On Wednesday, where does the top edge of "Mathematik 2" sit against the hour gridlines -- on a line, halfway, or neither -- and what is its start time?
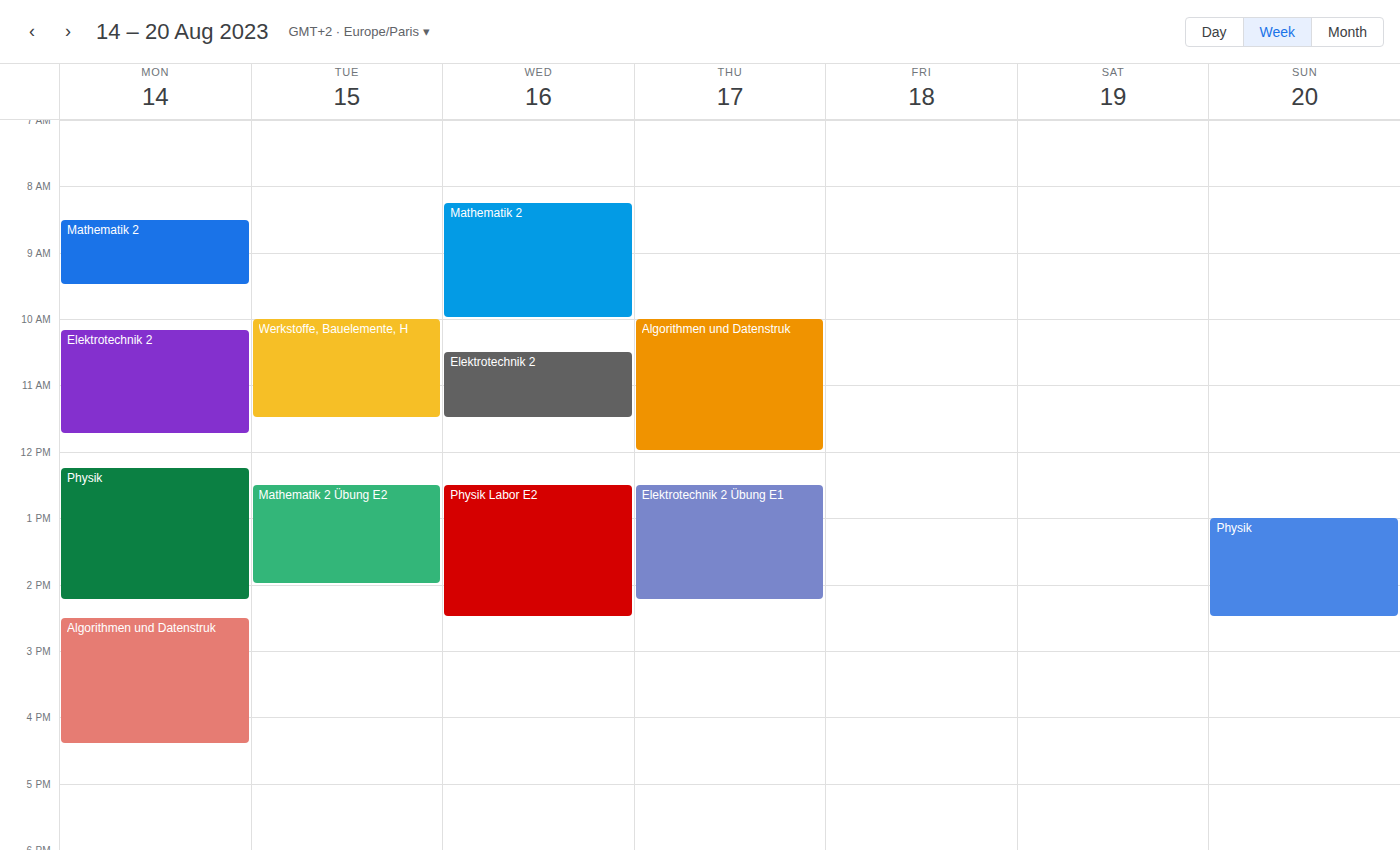
8:15 AM -- neither: a quarter of the way from the 8 AM line to the 9 AM line.